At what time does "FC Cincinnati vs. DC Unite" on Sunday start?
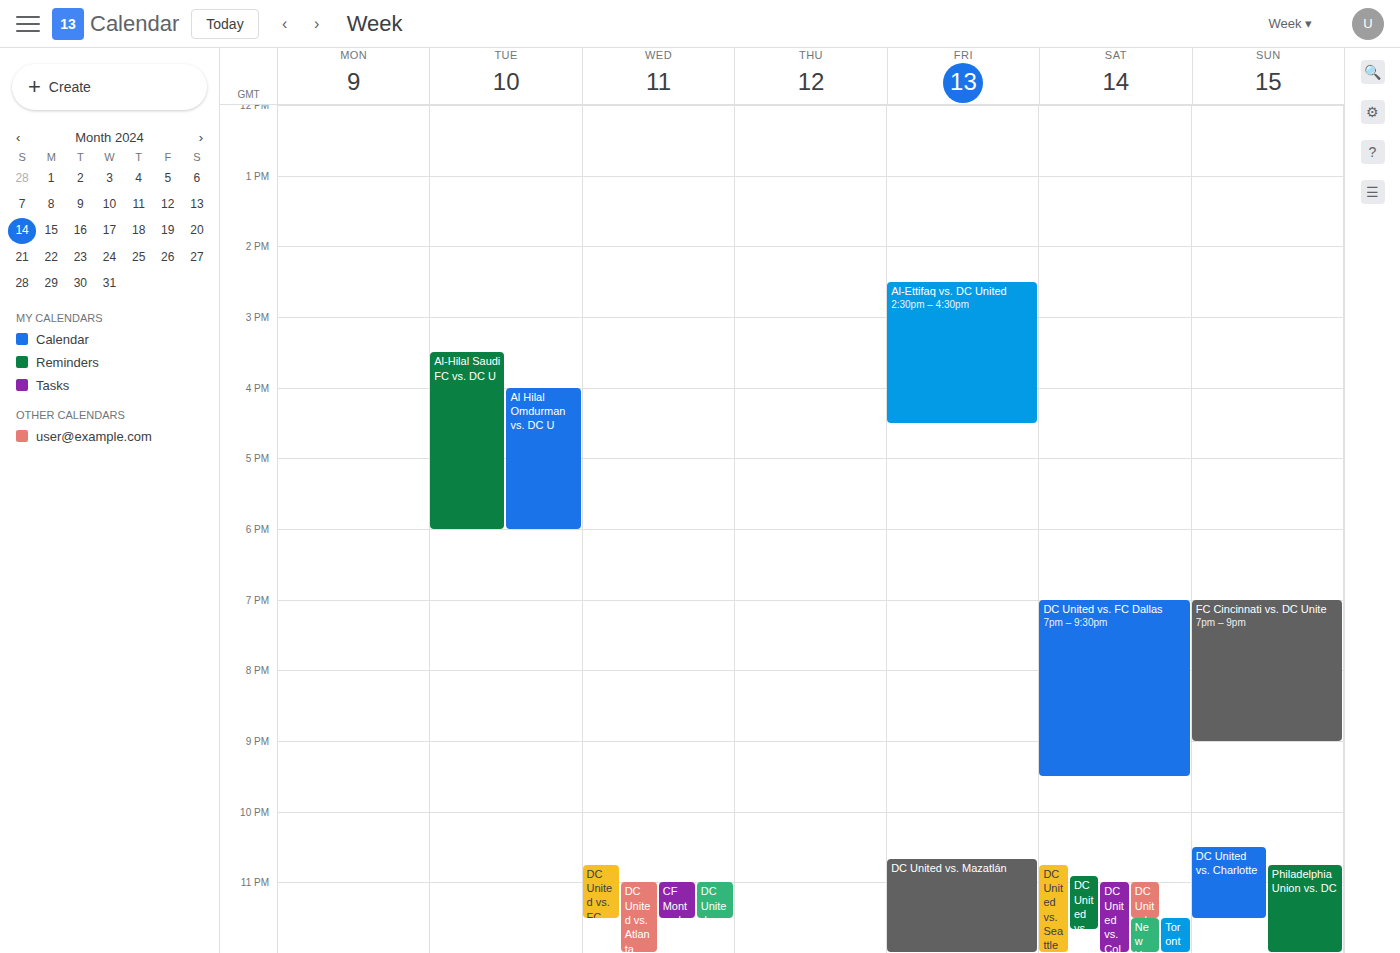
19:00